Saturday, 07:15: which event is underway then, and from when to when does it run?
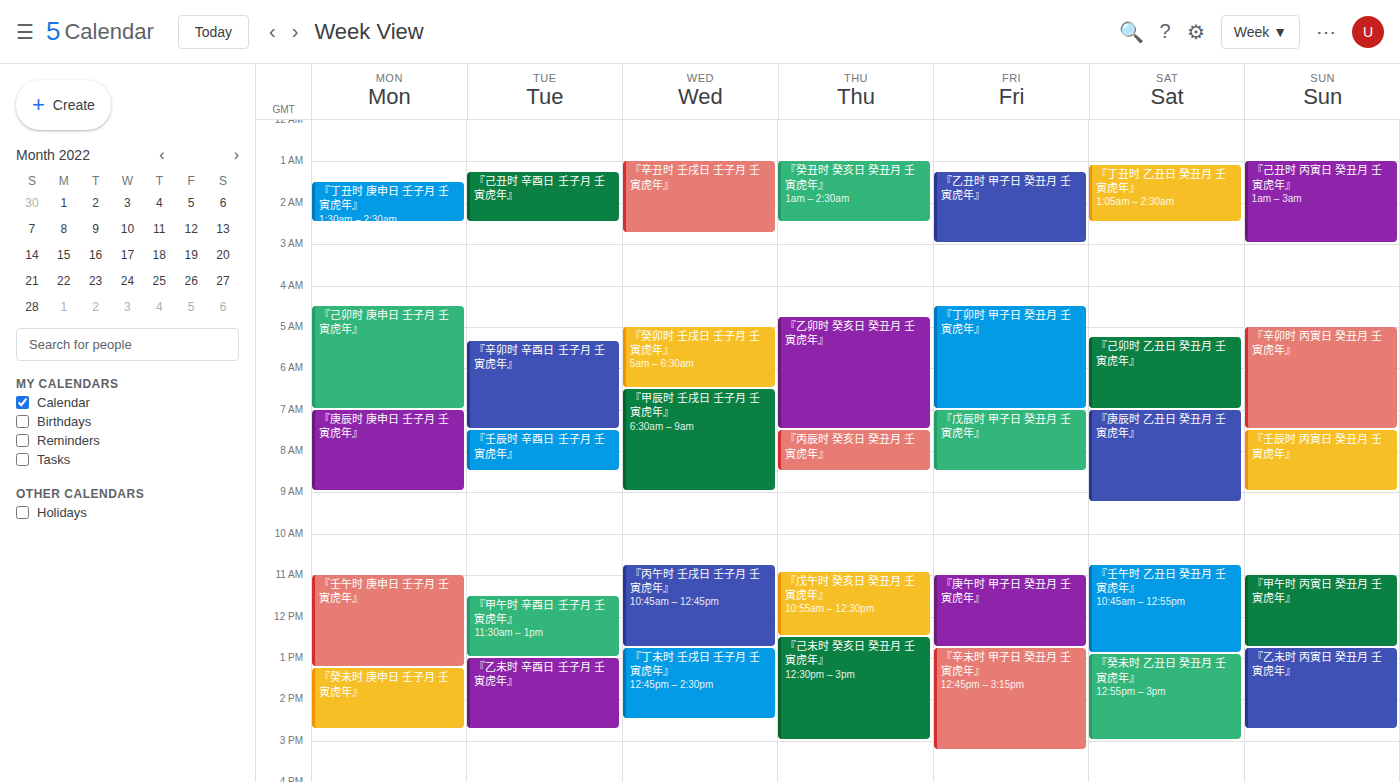
"『庚辰时 乙丑日 癸丑月 壬寅虎年』", 07:00 to 09:15